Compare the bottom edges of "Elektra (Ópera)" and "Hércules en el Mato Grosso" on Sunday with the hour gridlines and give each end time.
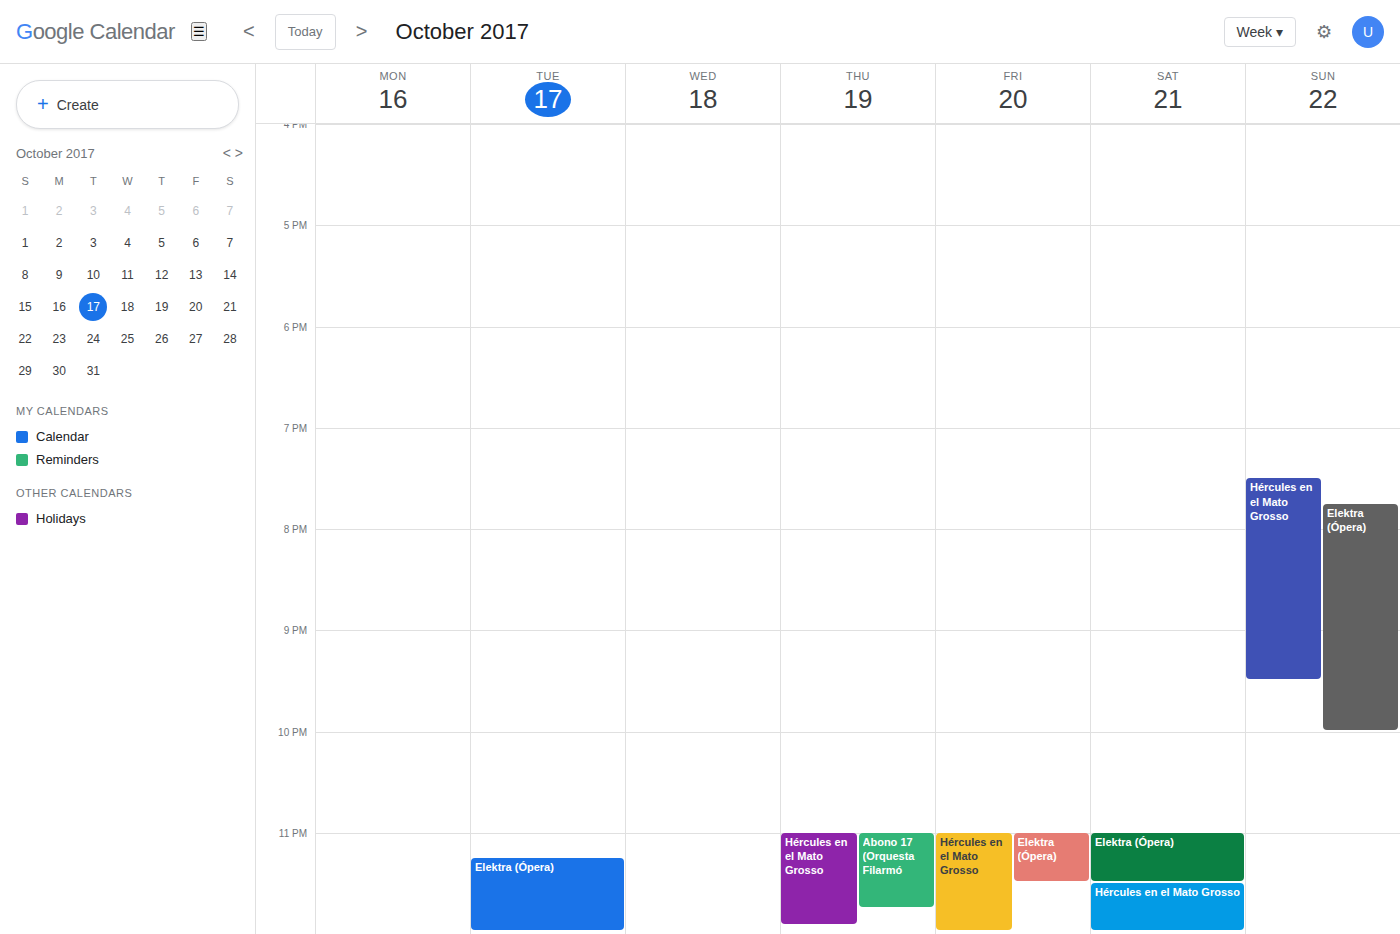
"Elektra (Ópera)": 22:00, exactly on the 22:00 line. "Hércules en el Mato Grosso": 21:30, halfway between the 21:00 and 22:00 lines.